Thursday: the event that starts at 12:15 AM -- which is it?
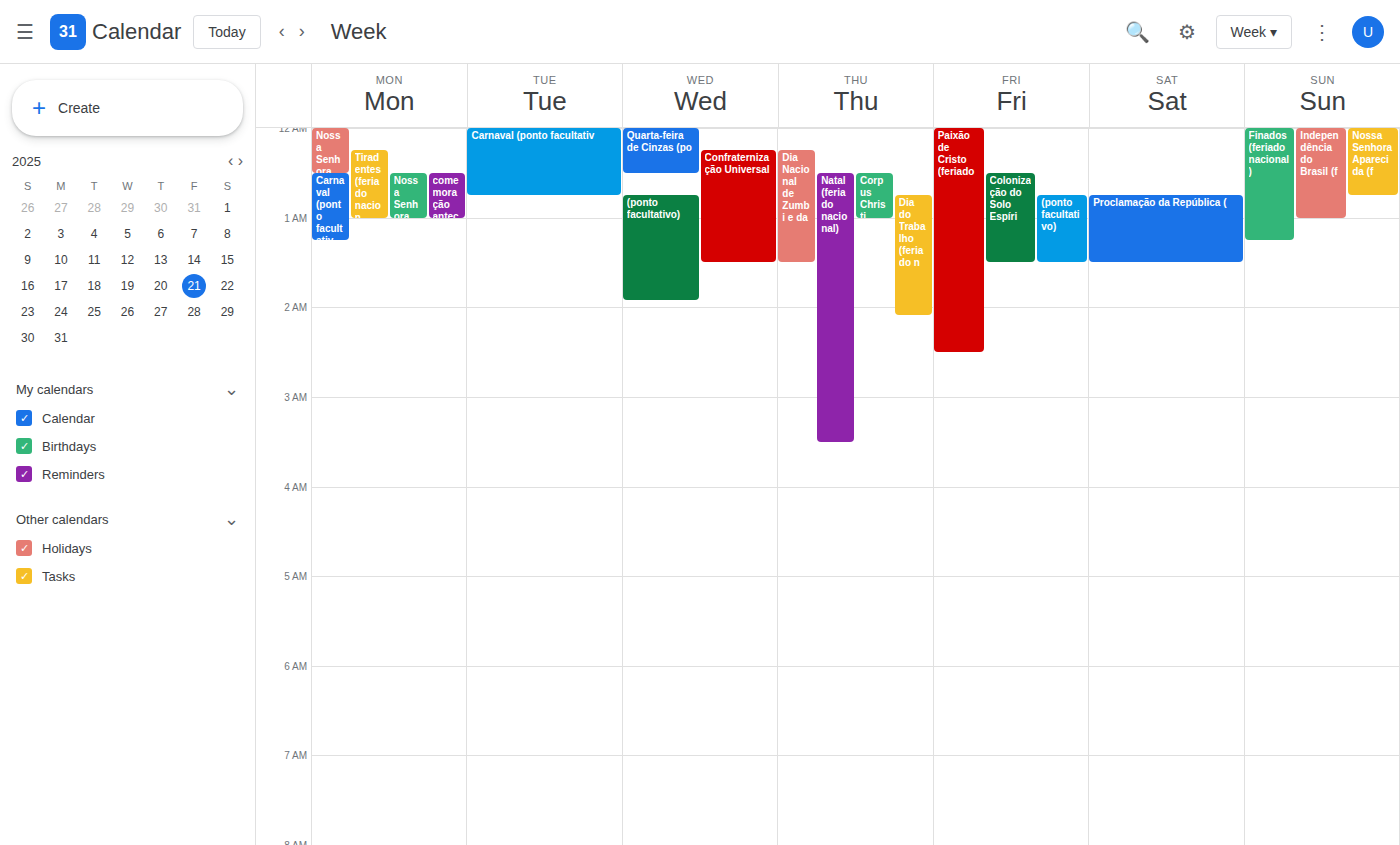
"Dia Nacional de Zumbi e da"